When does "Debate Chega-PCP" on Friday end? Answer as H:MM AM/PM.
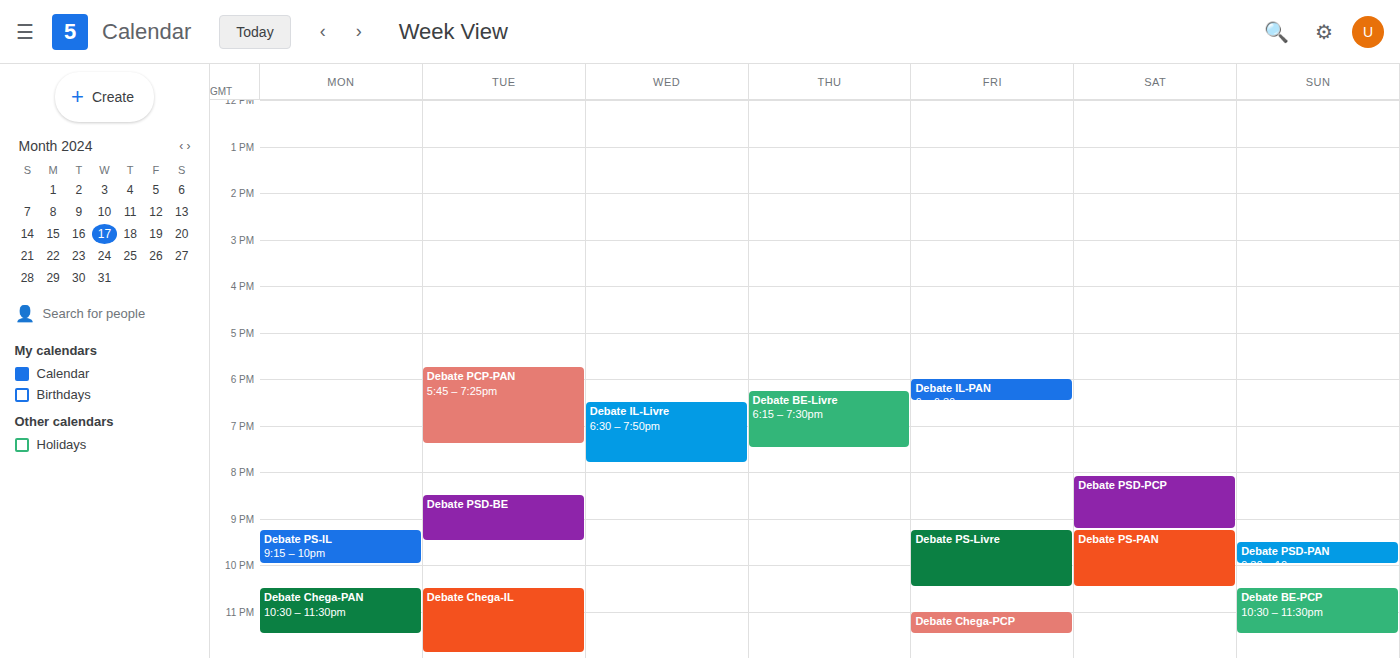
11:30 PM